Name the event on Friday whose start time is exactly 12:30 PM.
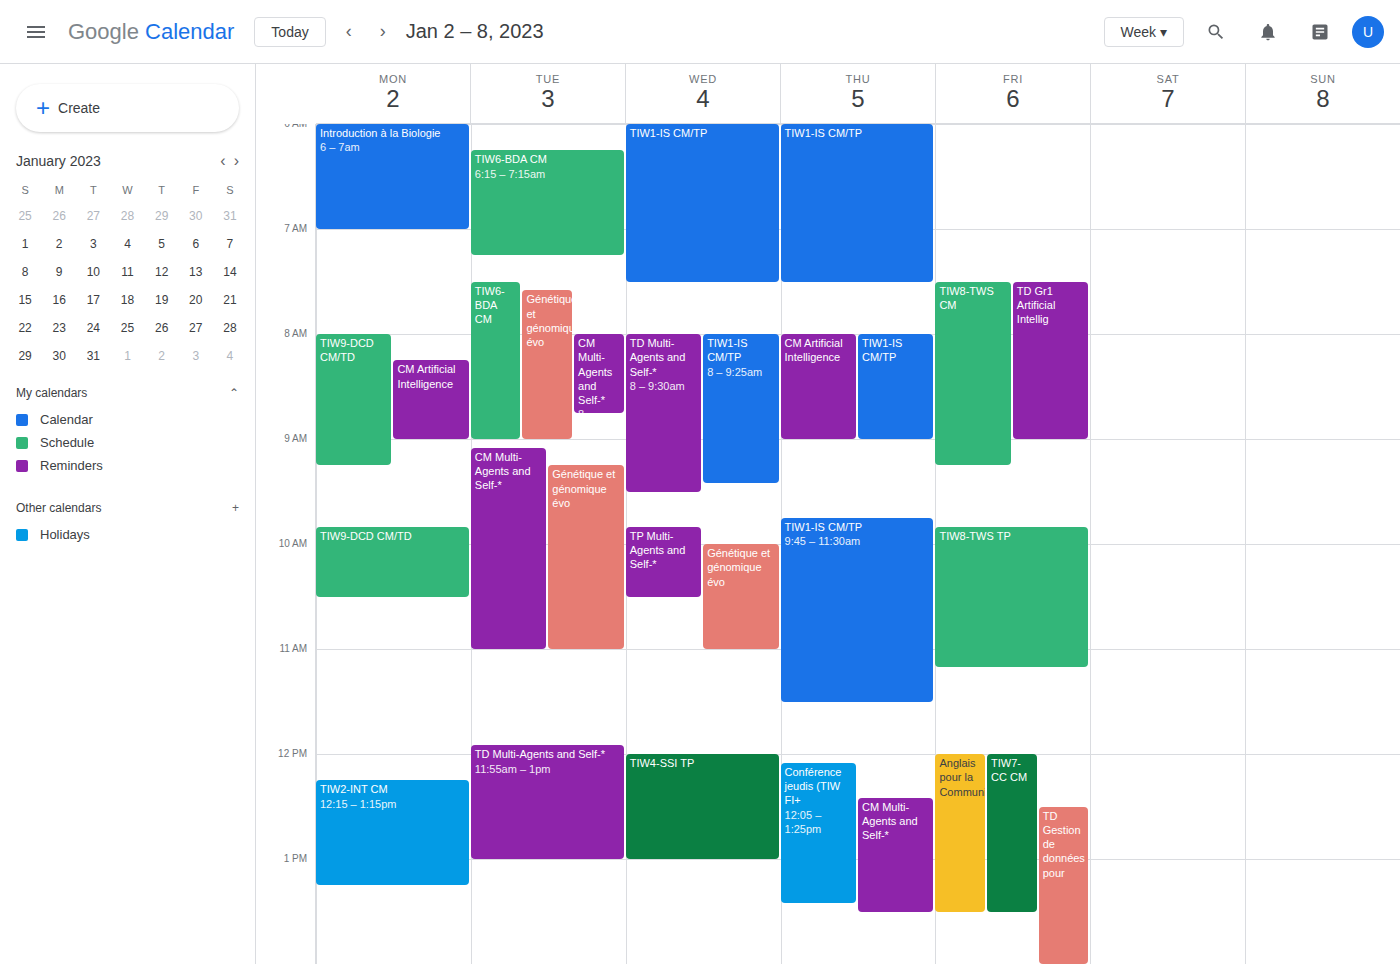
"TD Gestion de données pour"